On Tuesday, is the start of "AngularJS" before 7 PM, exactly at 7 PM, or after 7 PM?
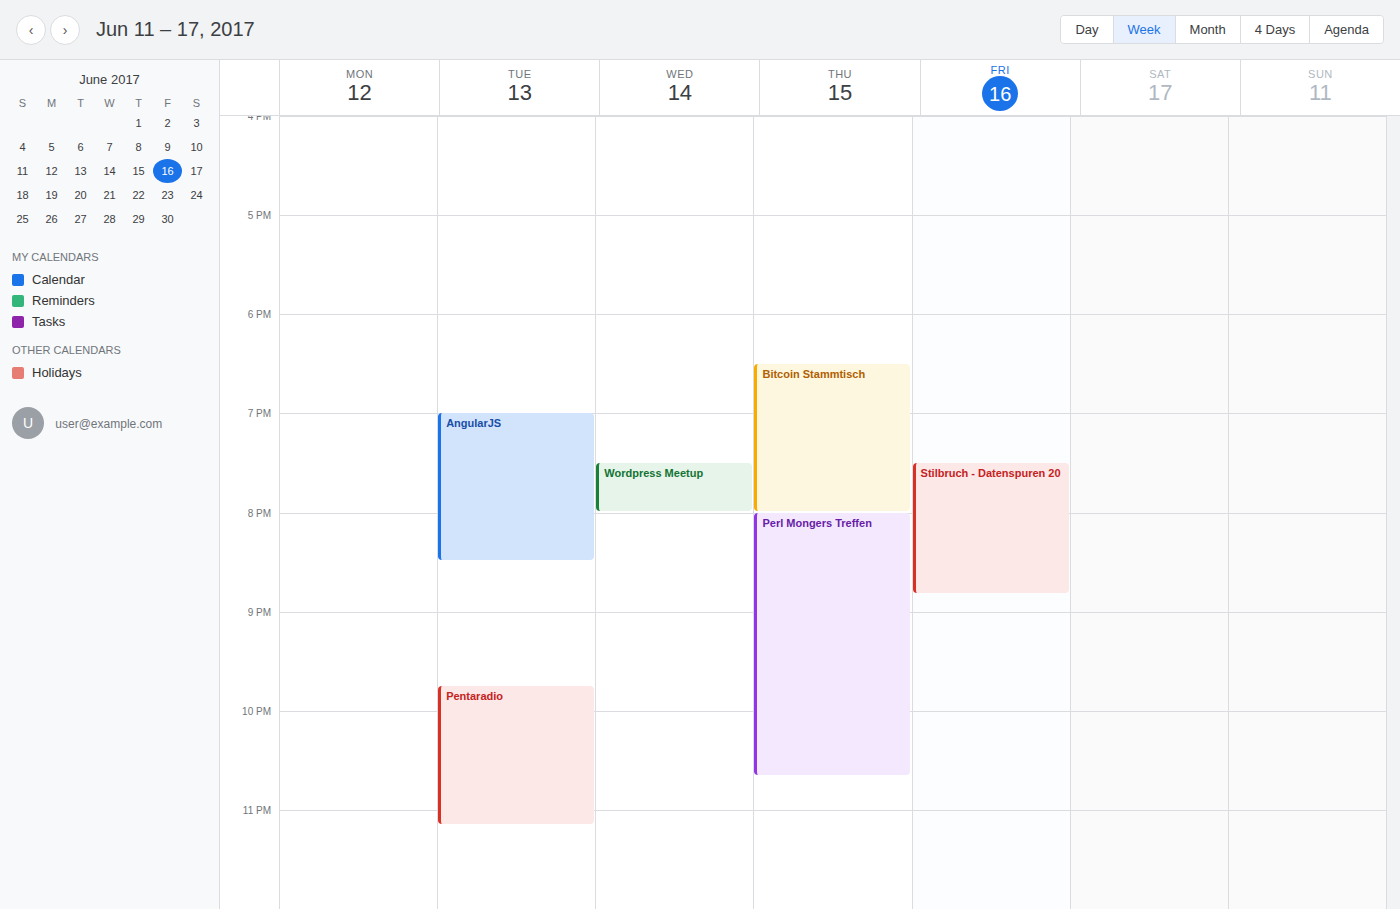
7:00 PM -- exactly at 7 PM, on the 7 PM line.